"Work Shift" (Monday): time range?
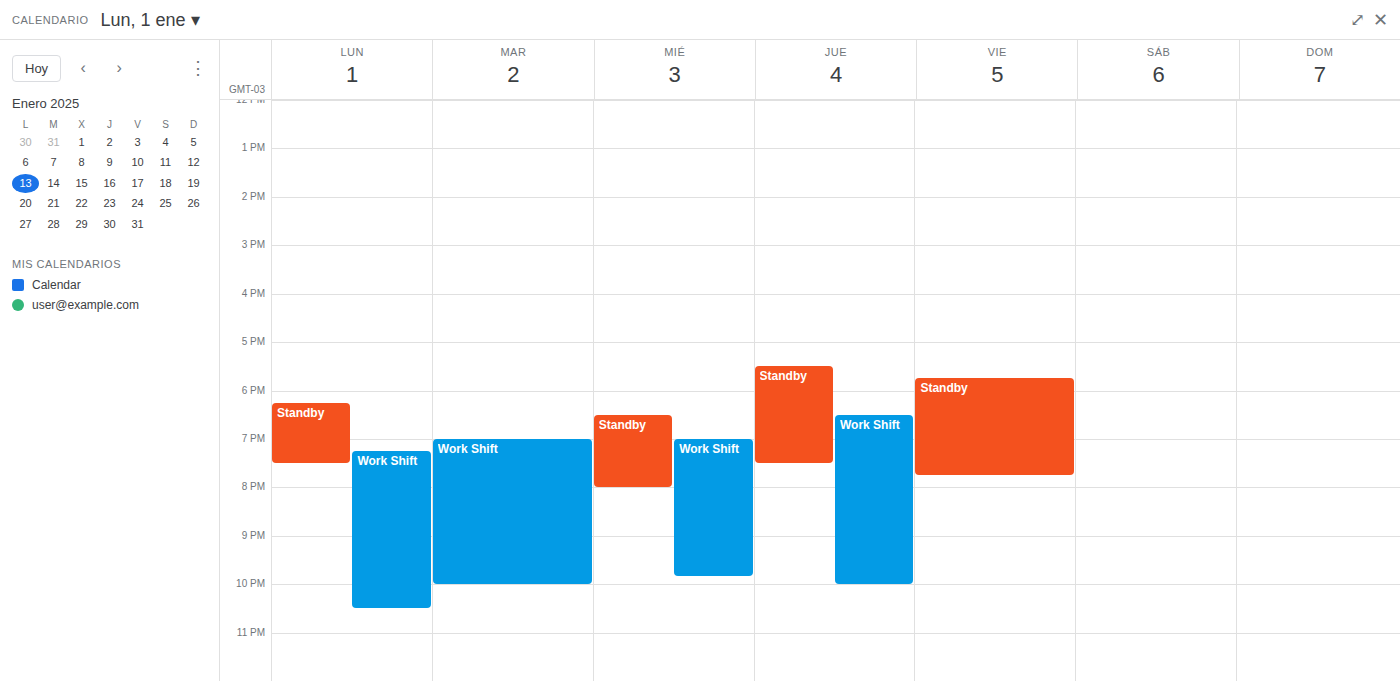
19:15 to 22:30